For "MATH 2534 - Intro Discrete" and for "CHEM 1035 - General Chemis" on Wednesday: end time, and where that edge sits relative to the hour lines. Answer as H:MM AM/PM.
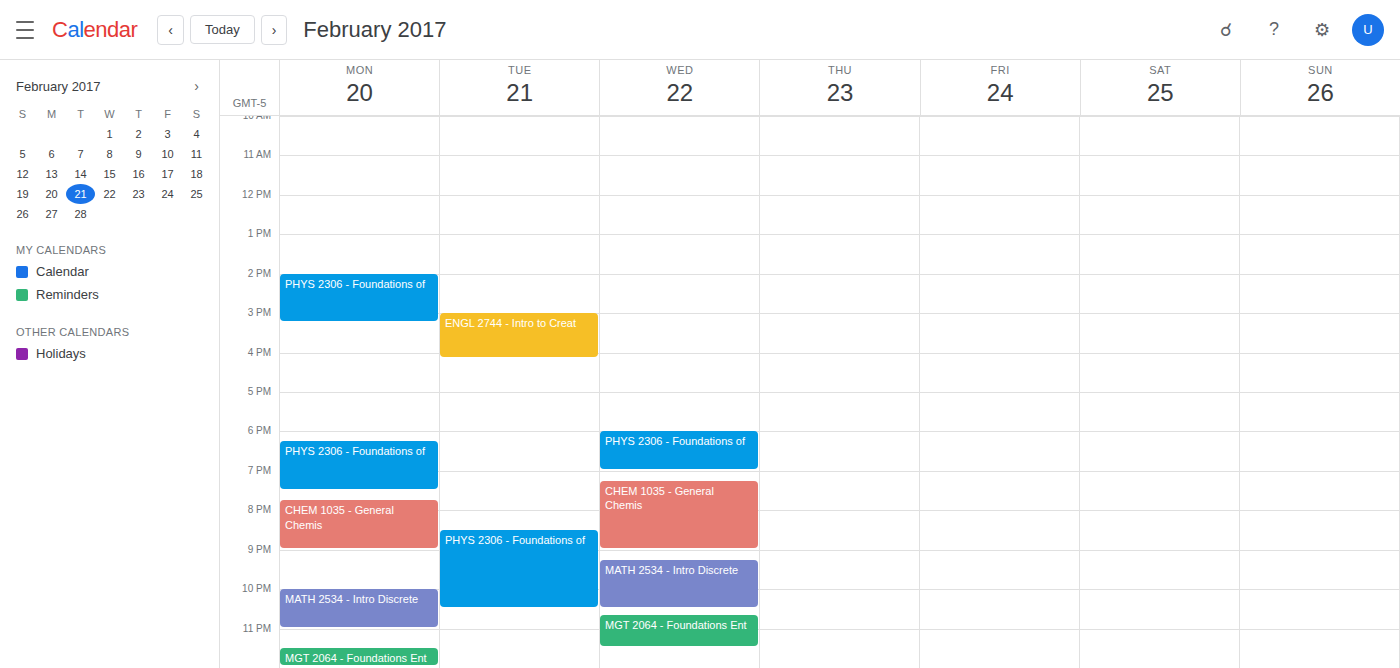
"MATH 2534 - Intro Discrete": 10:30 PM, halfway between the 10 PM and 11 PM lines. "CHEM 1035 - General Chemis": 9:00 PM, exactly on the 9 PM line.